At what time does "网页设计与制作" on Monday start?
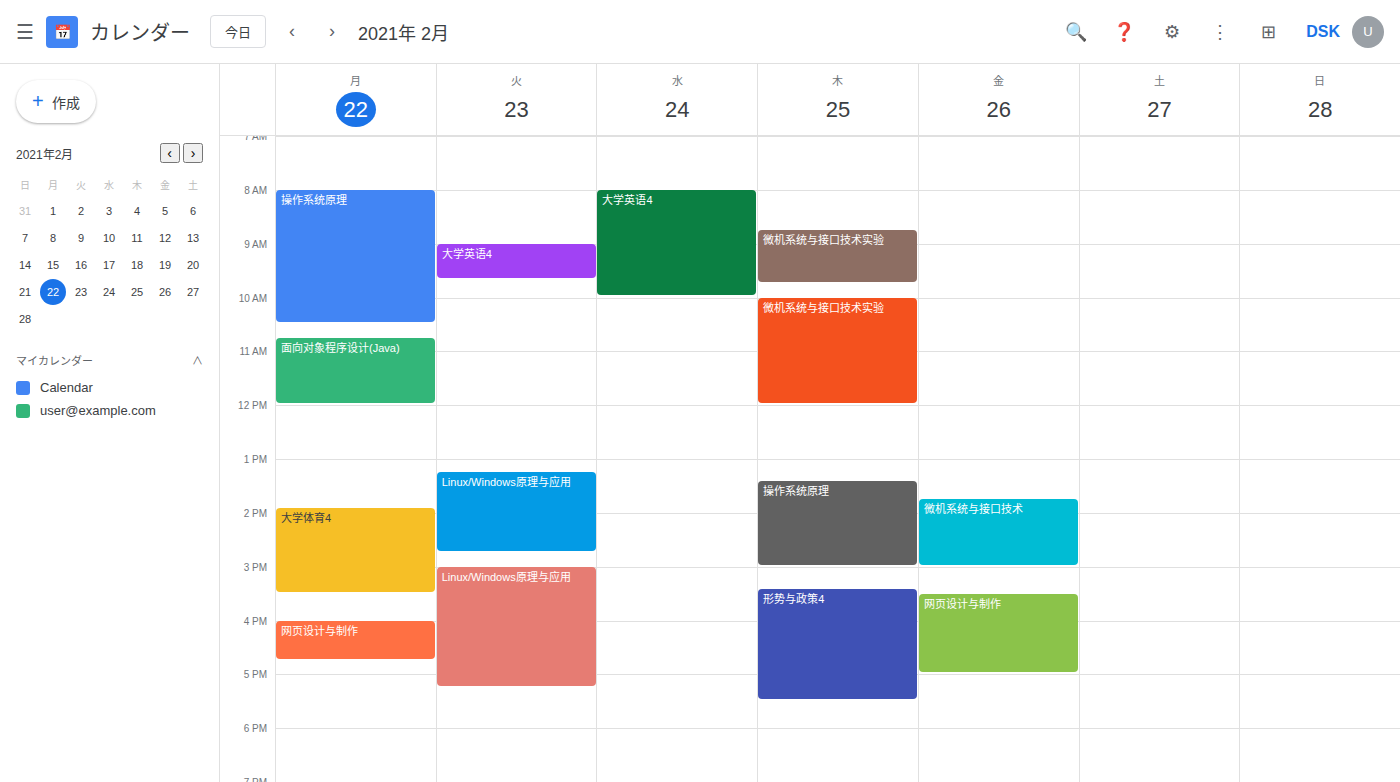
4:00 PM